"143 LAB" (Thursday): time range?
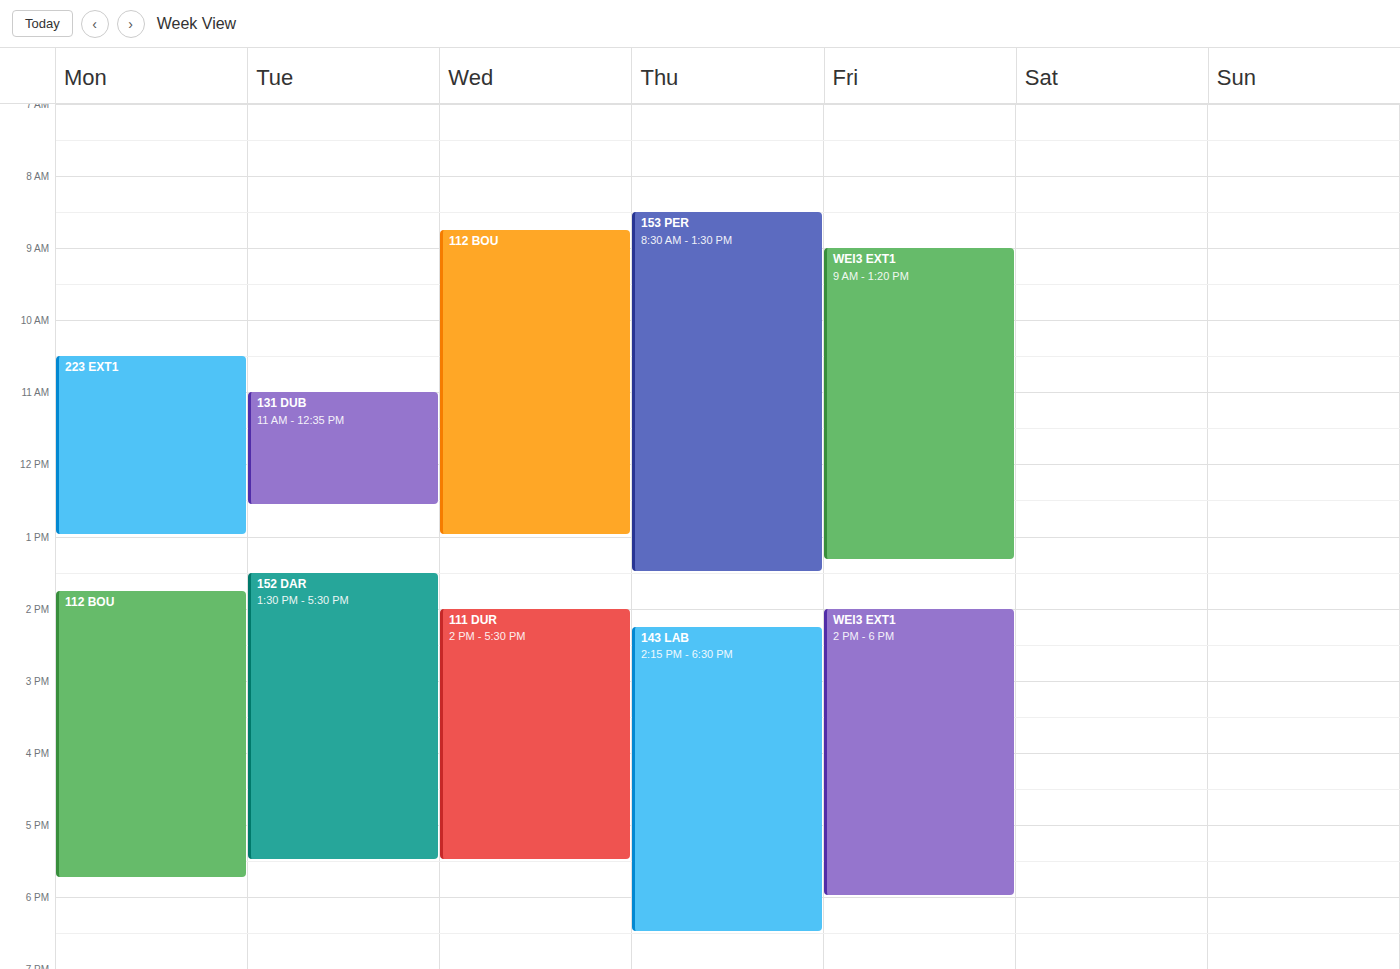
2:15 PM to 6:30 PM